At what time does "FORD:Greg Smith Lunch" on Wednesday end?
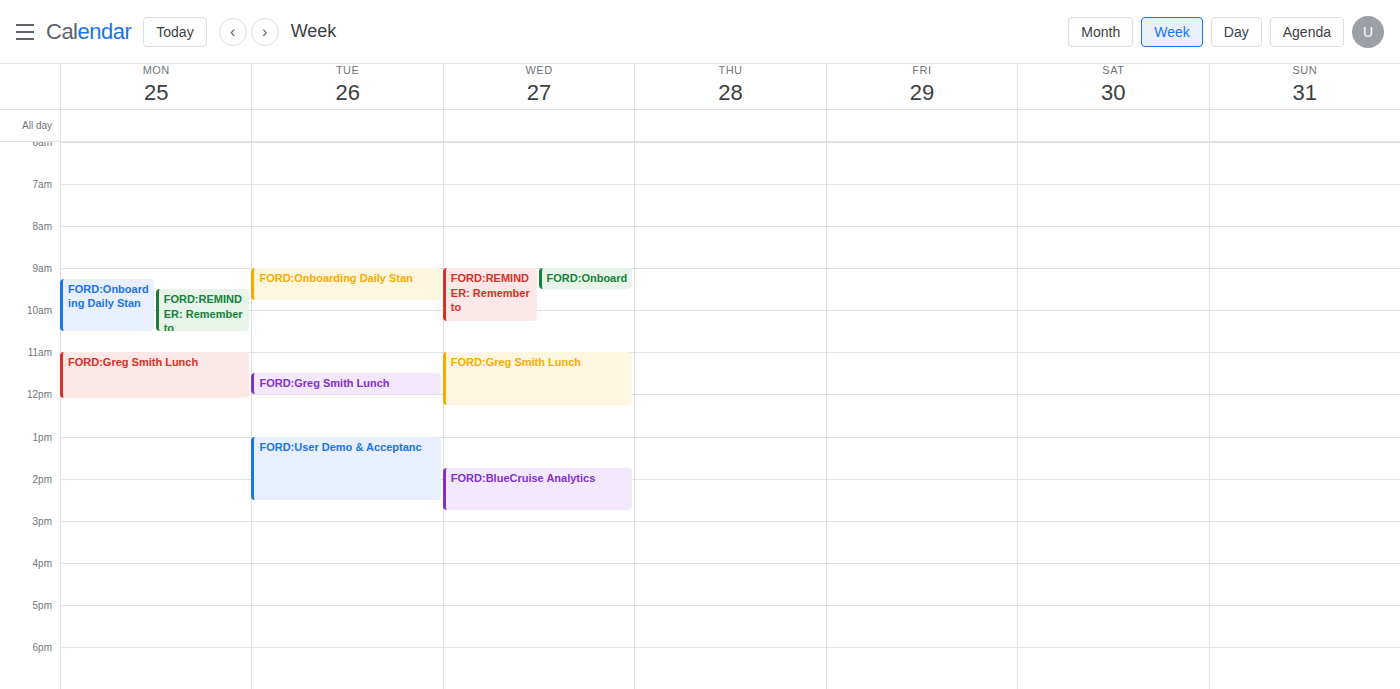
12:15 PM